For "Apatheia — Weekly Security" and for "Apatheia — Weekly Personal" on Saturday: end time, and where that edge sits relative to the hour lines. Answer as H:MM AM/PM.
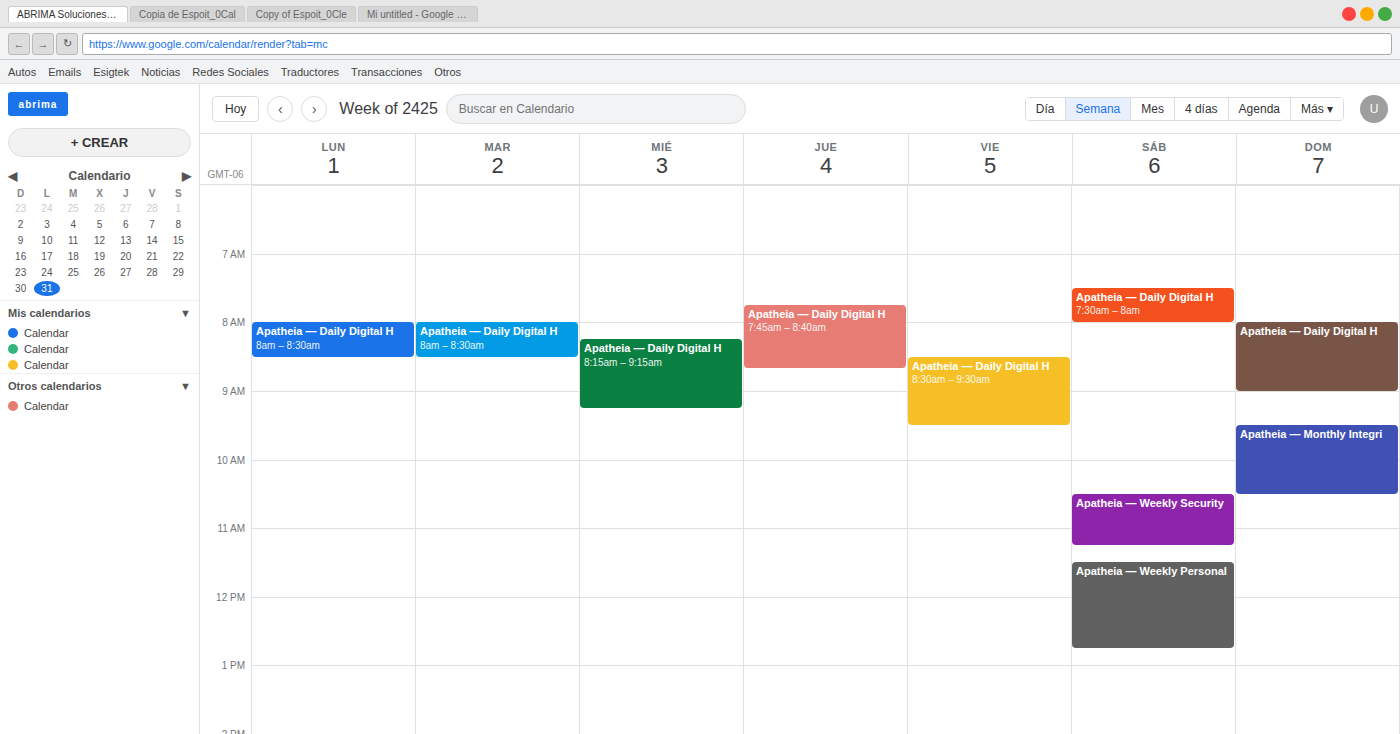
"Apatheia — Weekly Security": 11:15 AM, neither: a quarter of the way from the 11 AM line to the 12 PM line. "Apatheia — Weekly Personal": 12:45 PM, neither: three quarters of the way from the 12 PM line to the 1 PM line.